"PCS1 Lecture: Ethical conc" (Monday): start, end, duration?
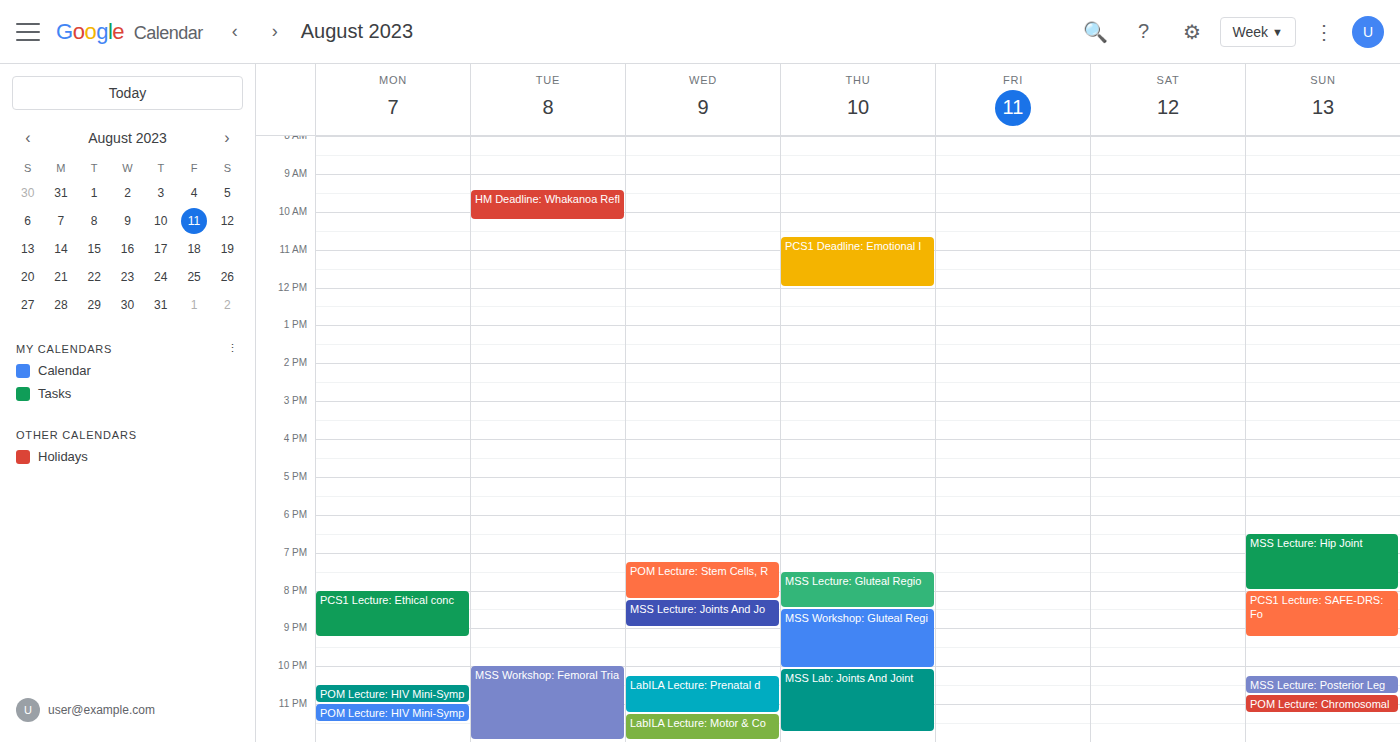
8:00 PM to 9:15 PM, 1 hour 15 minutes